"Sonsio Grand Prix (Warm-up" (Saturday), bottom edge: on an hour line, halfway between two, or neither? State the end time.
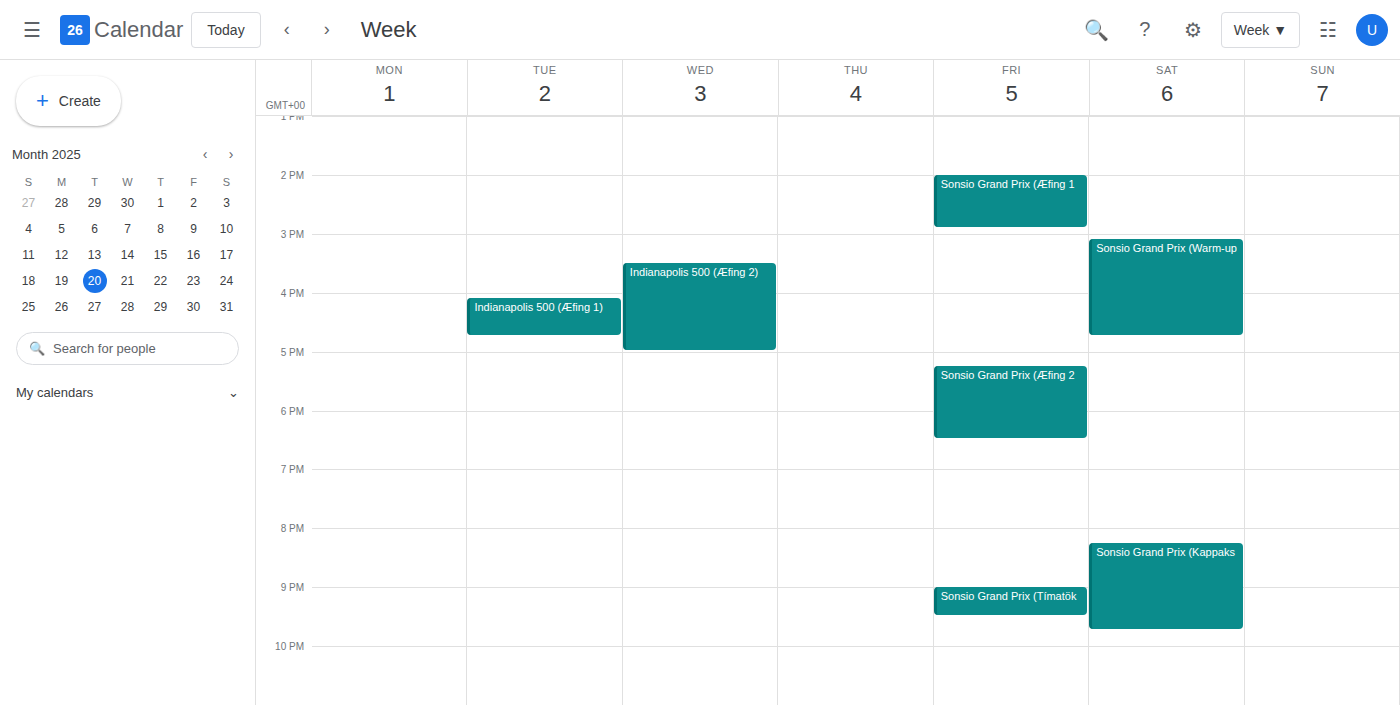
4:45 PM -- neither: three quarters of the way from the 4 PM line to the 5 PM line.